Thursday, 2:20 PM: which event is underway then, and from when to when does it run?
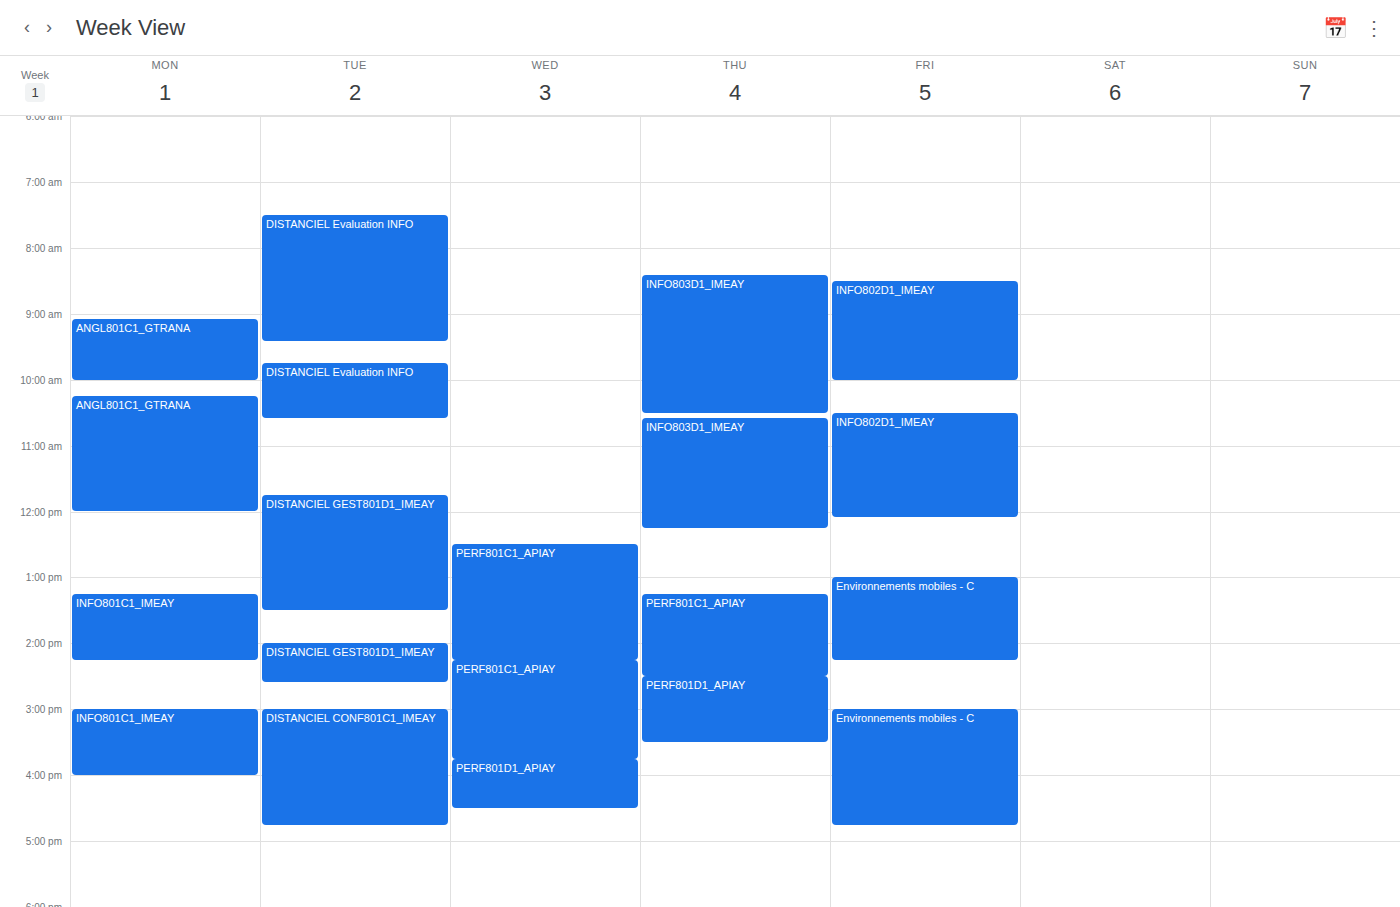
"PERF801C1_APIAY", 1:15 PM to 2:30 PM